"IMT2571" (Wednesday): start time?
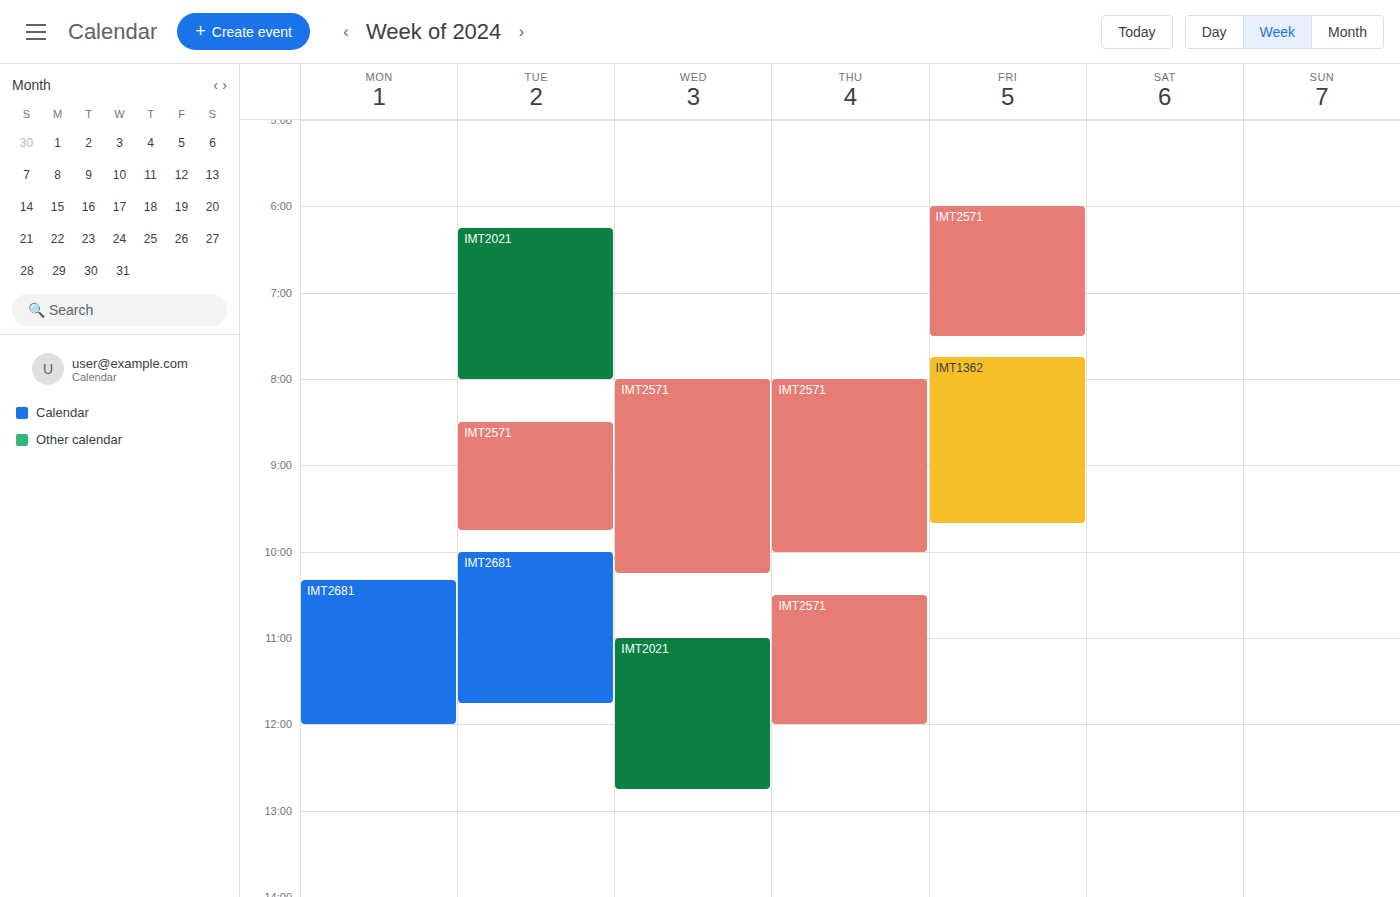
8:00 AM